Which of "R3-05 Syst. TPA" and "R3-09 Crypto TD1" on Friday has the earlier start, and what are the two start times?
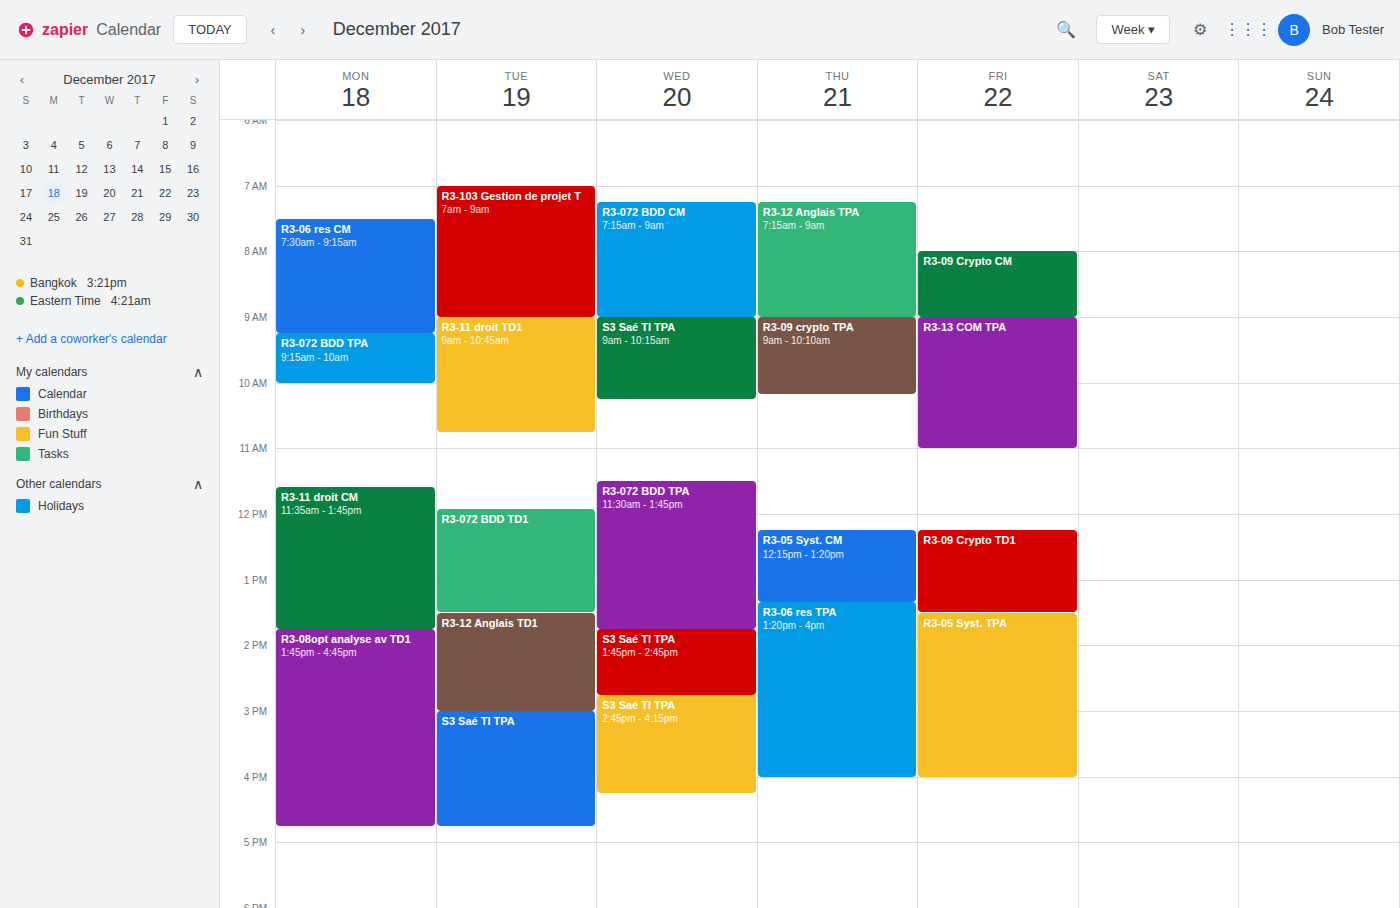
"R3-09 Crypto TD1" 12:15; "R3-05 Syst. TPA" 13:30.